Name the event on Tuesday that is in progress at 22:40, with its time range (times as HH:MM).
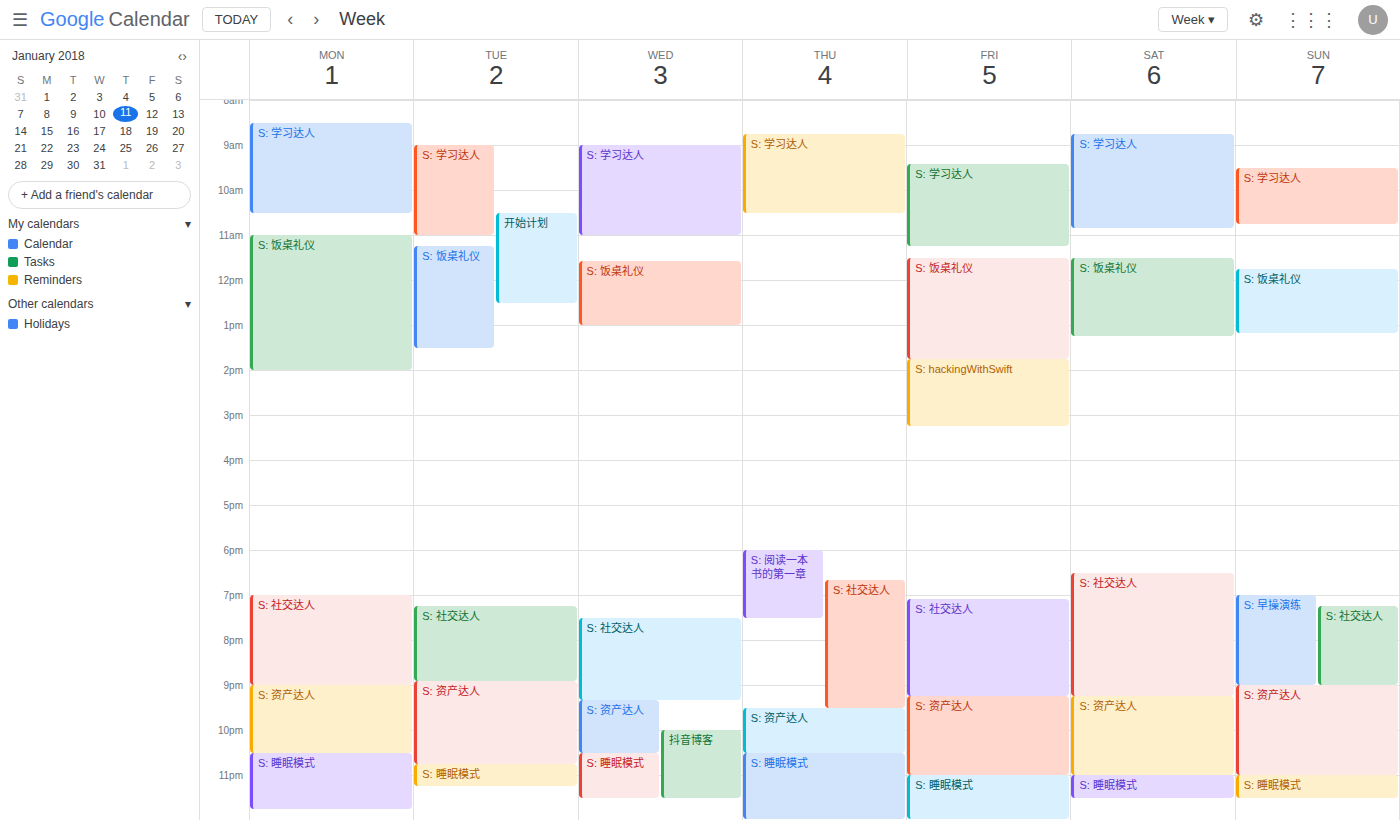
"S: 资产达人", 20:55 to 22:45